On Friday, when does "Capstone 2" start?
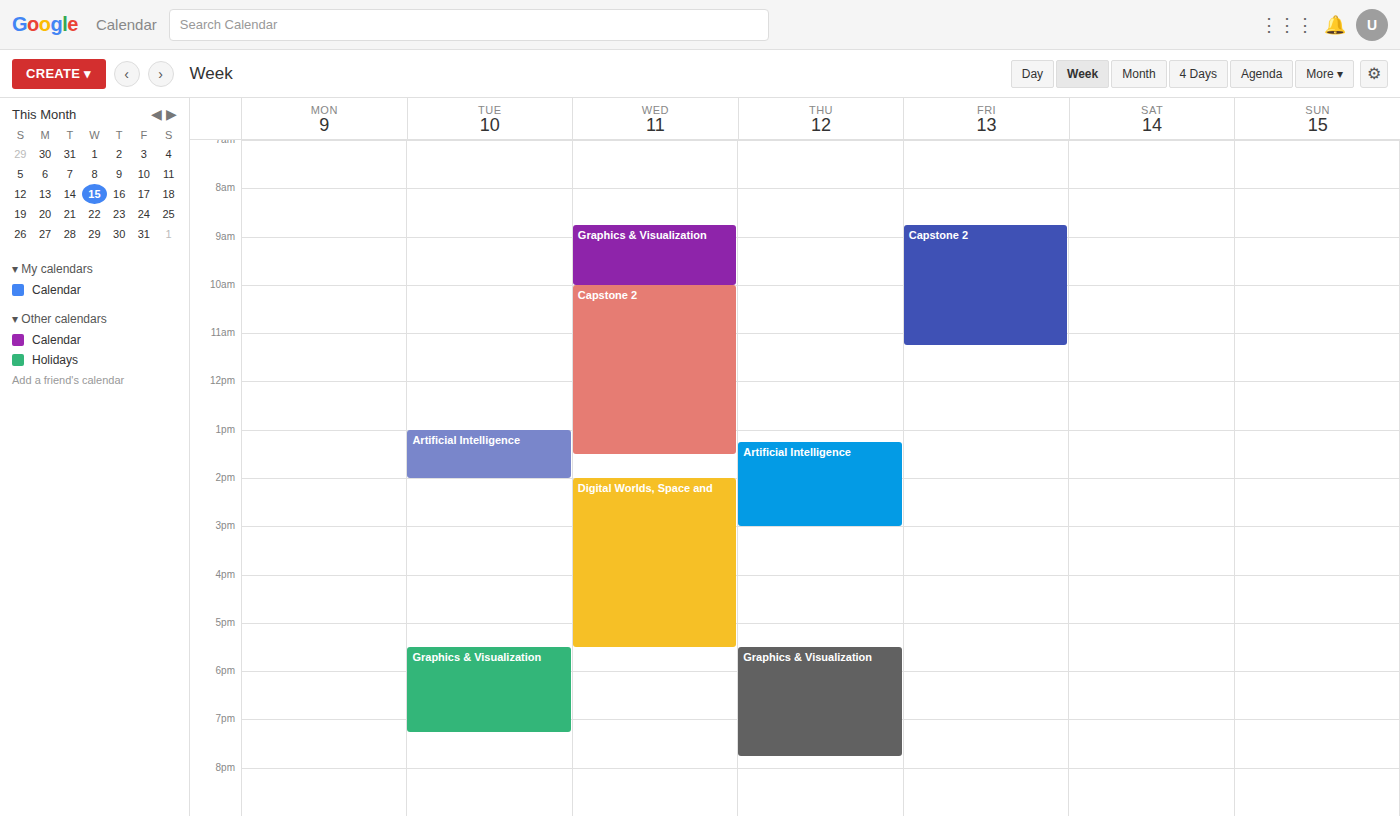
8:45 AM